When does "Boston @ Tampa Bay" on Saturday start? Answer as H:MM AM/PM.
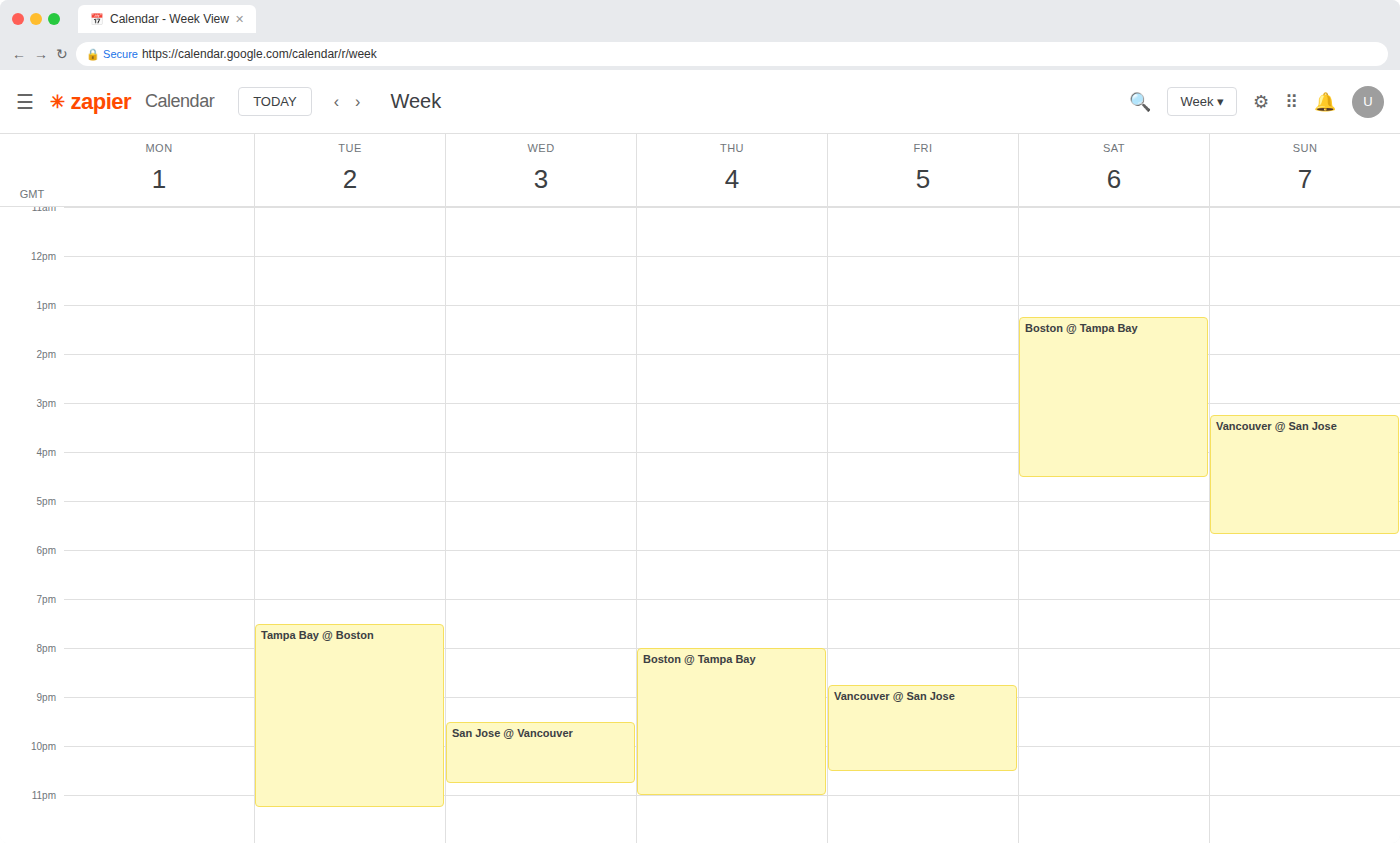
1:15 PM